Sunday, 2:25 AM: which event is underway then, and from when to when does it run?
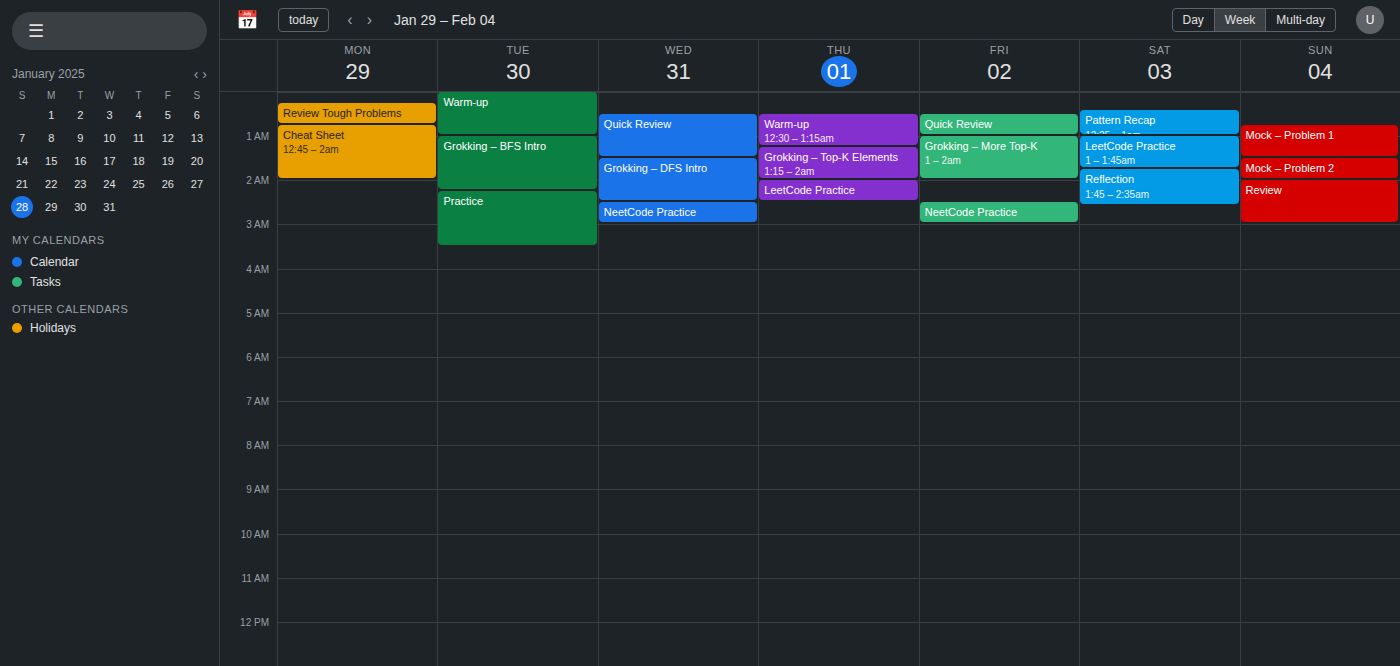
"Review", 2:00 AM to 3:00 AM